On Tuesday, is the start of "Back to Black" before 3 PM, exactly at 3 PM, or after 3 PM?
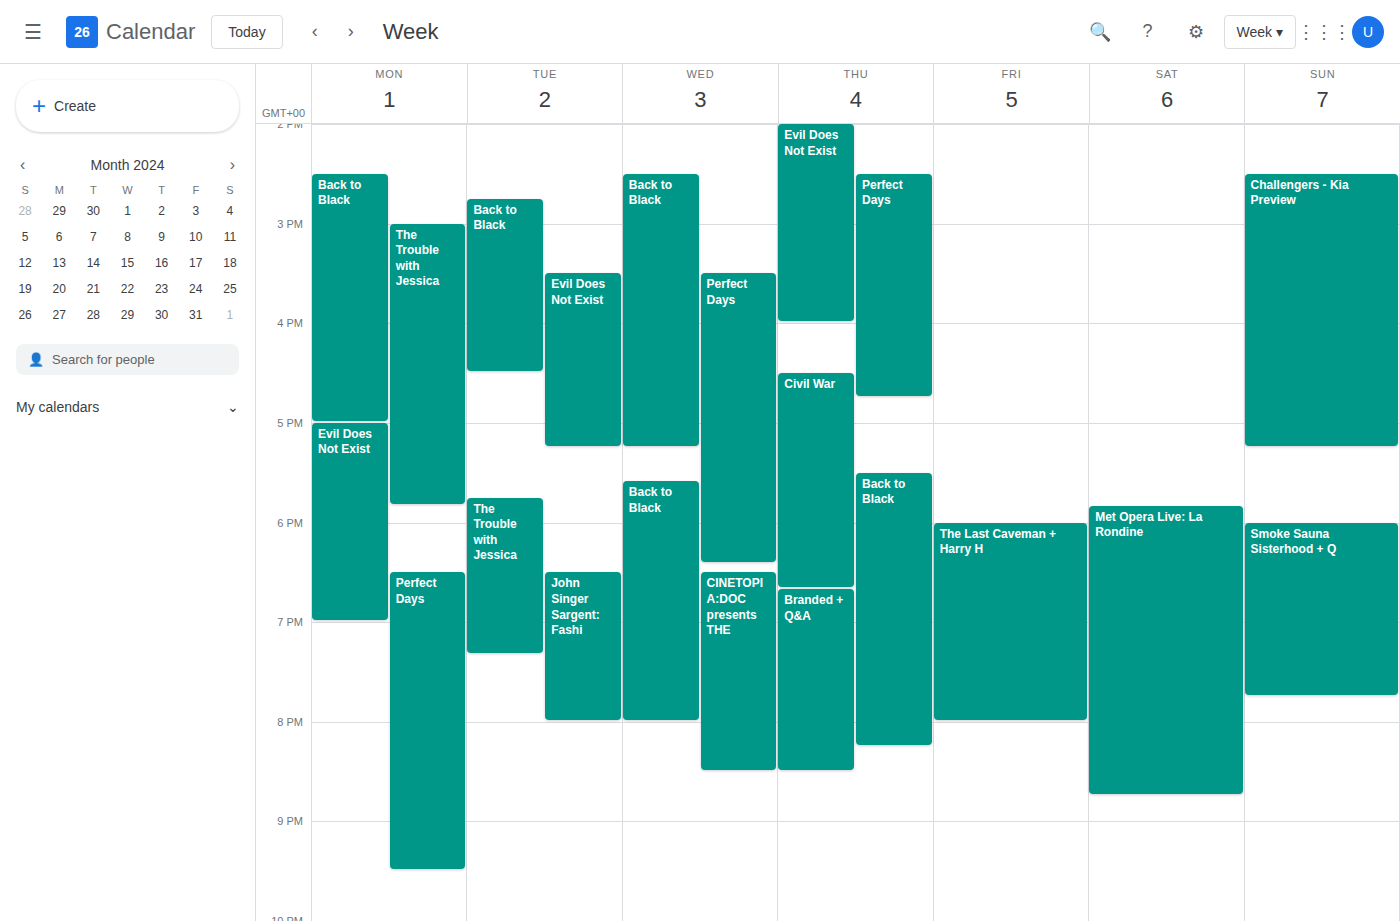
2:45 PM -- before 3 PM, 15 minutes above the 3 PM line.